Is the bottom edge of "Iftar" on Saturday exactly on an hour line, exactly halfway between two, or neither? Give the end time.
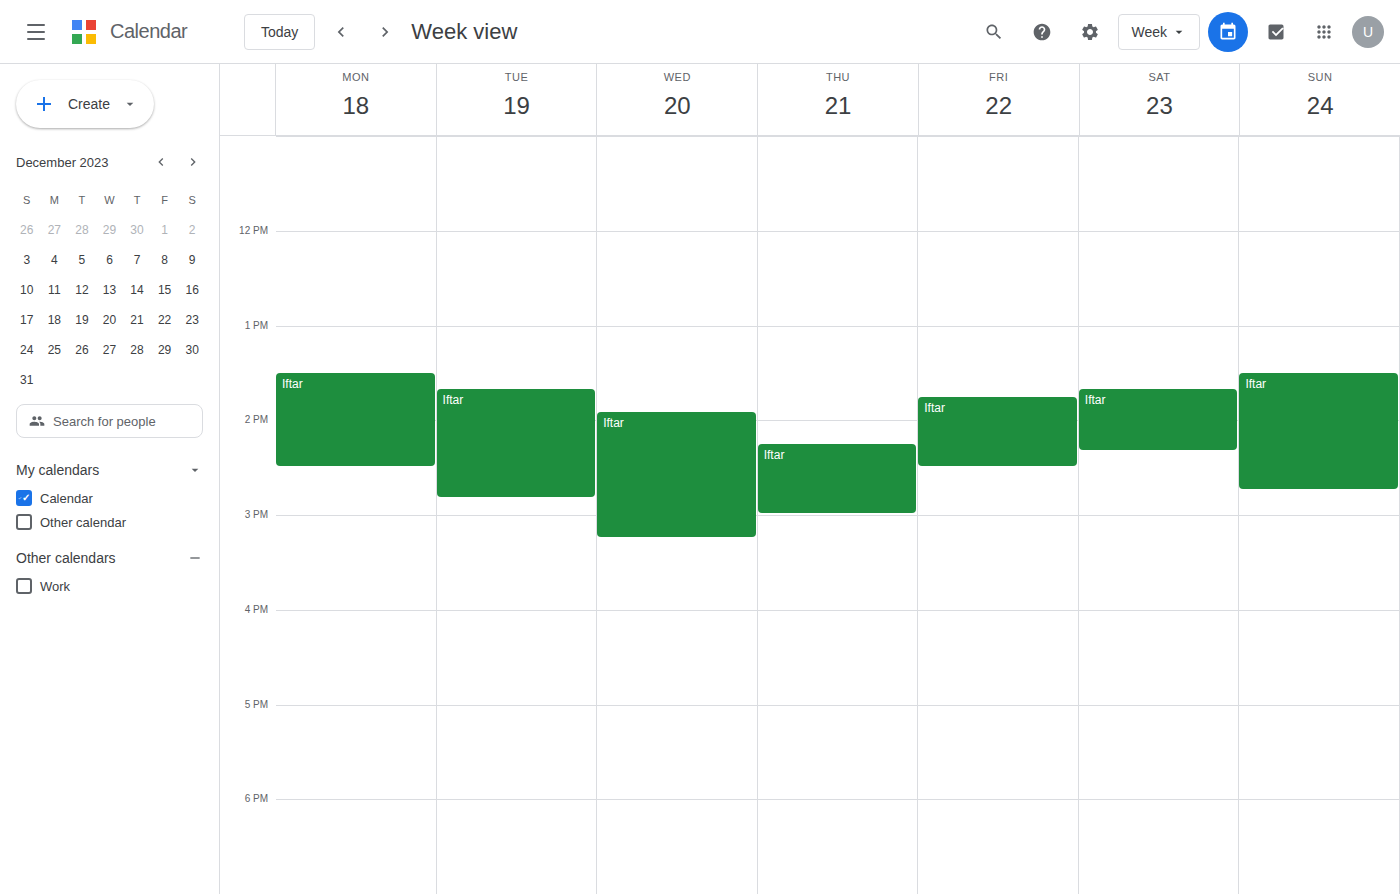
2:20 PM -- neither: 20 minutes below the 2 PM line and 40 minutes above the 3 PM line.